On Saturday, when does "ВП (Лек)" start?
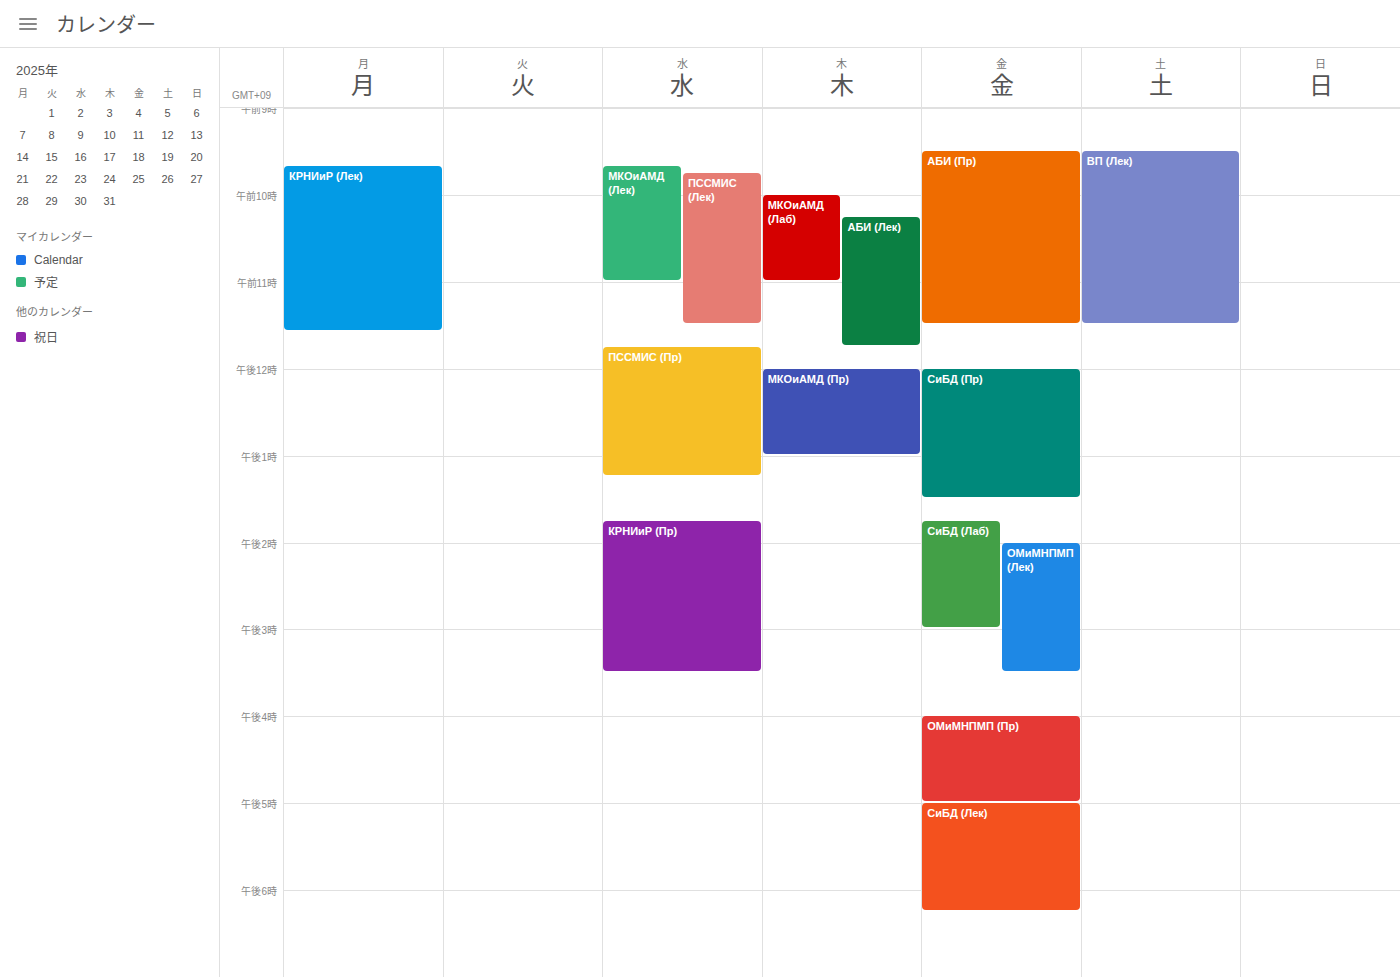
9:30 AM